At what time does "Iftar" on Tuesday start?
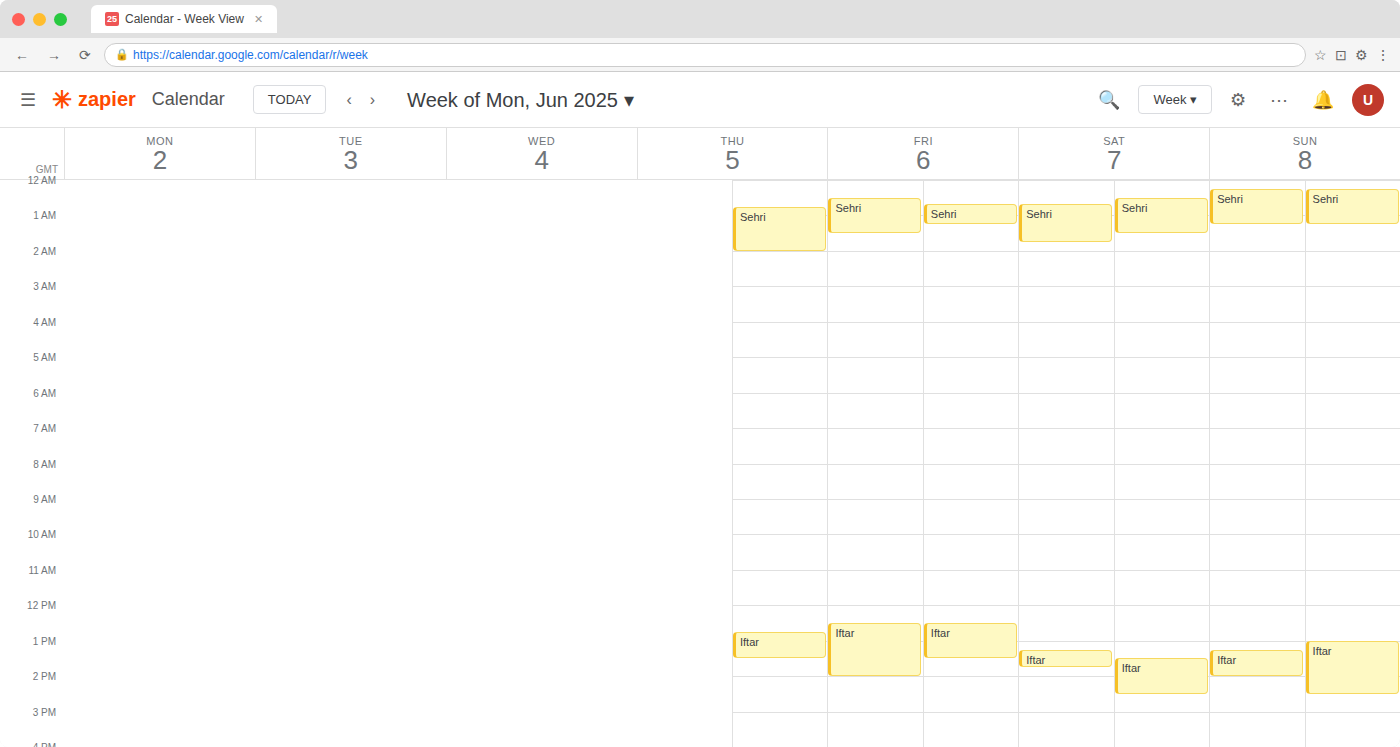
12:30 PM